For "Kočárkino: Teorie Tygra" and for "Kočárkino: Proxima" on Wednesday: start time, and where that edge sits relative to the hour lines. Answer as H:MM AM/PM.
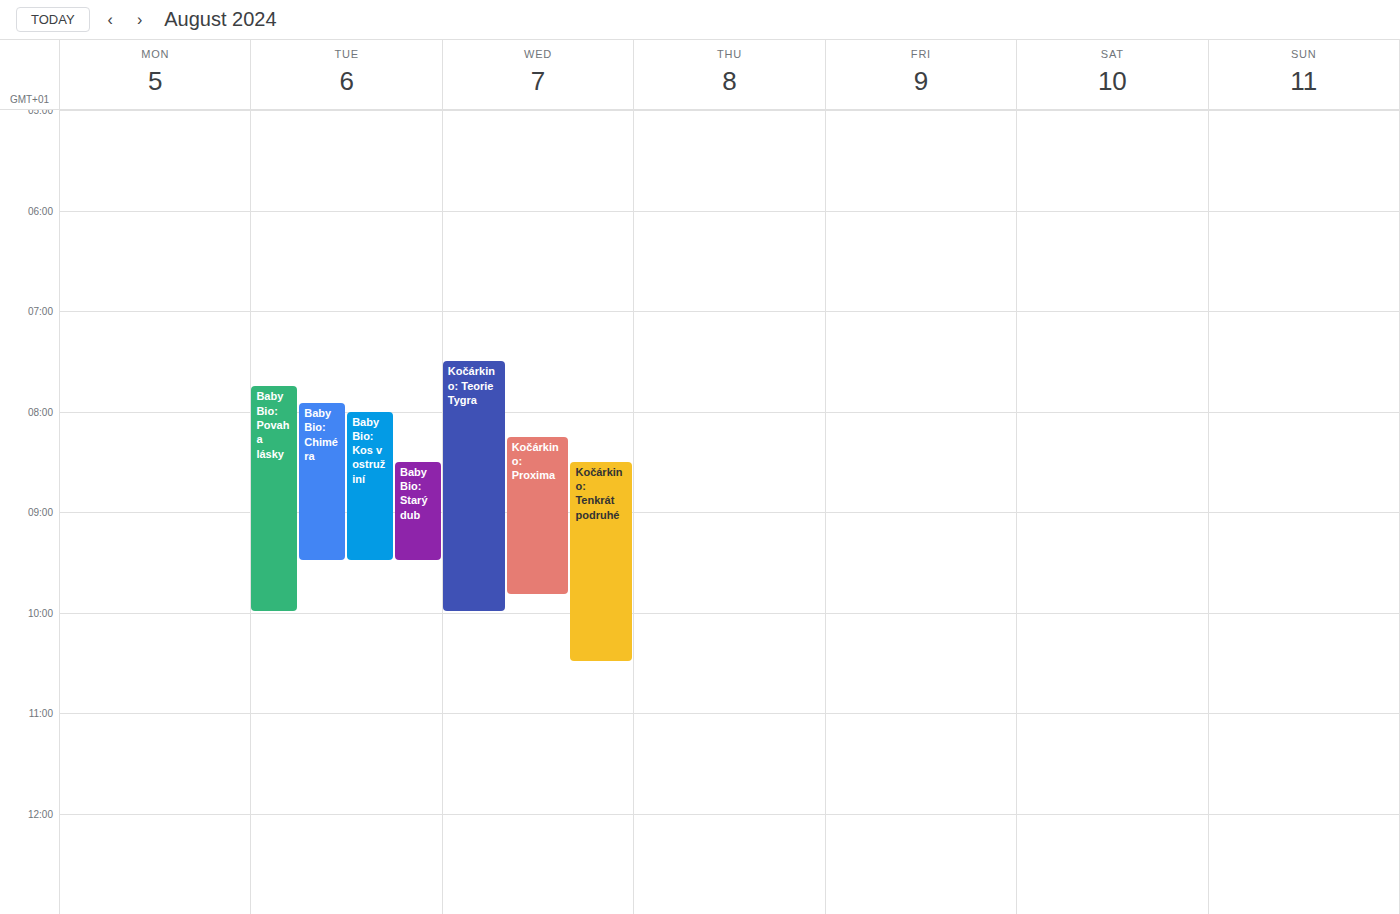
"Kočárkino: Teorie Tygra": 7:30 AM, halfway between the 7 AM and 8 AM lines. "Kočárkino: Proxima": 8:15 AM, neither: a quarter of the way from the 8 AM line to the 9 AM line.